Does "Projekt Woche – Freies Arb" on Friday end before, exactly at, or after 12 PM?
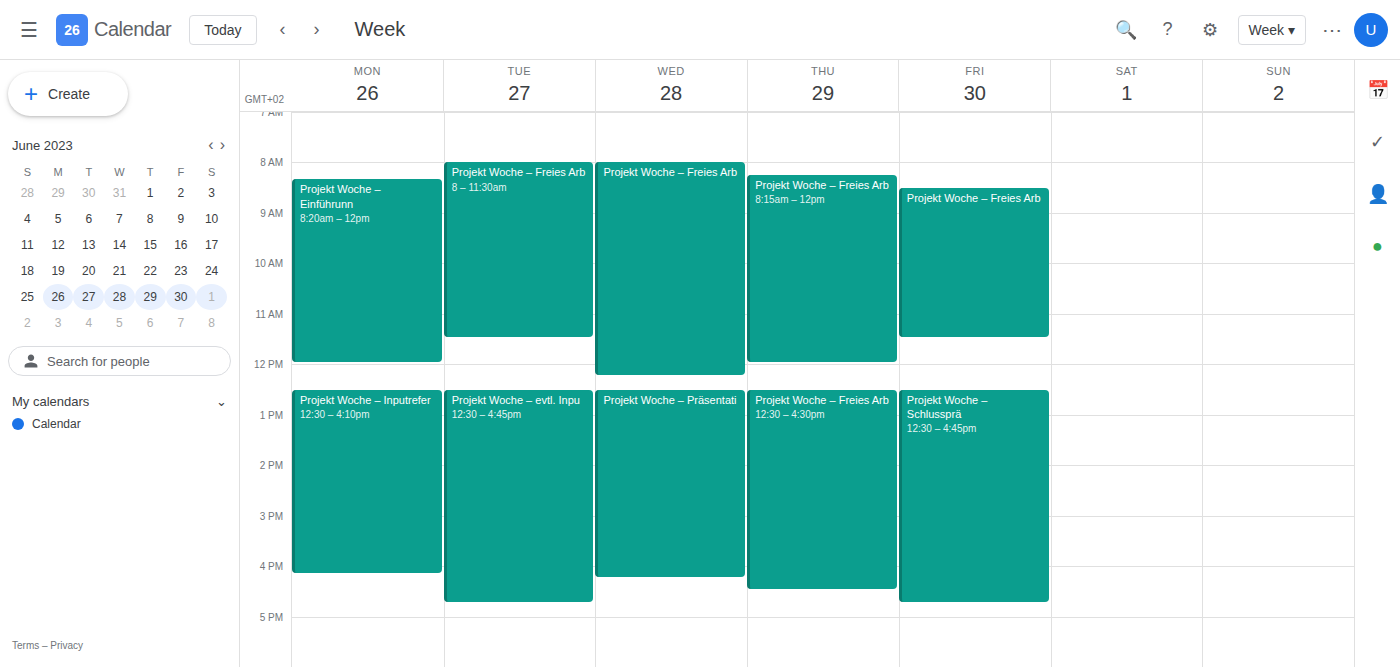
11:30 AM -- before 12 PM, 30 minutes above the 12 PM line.